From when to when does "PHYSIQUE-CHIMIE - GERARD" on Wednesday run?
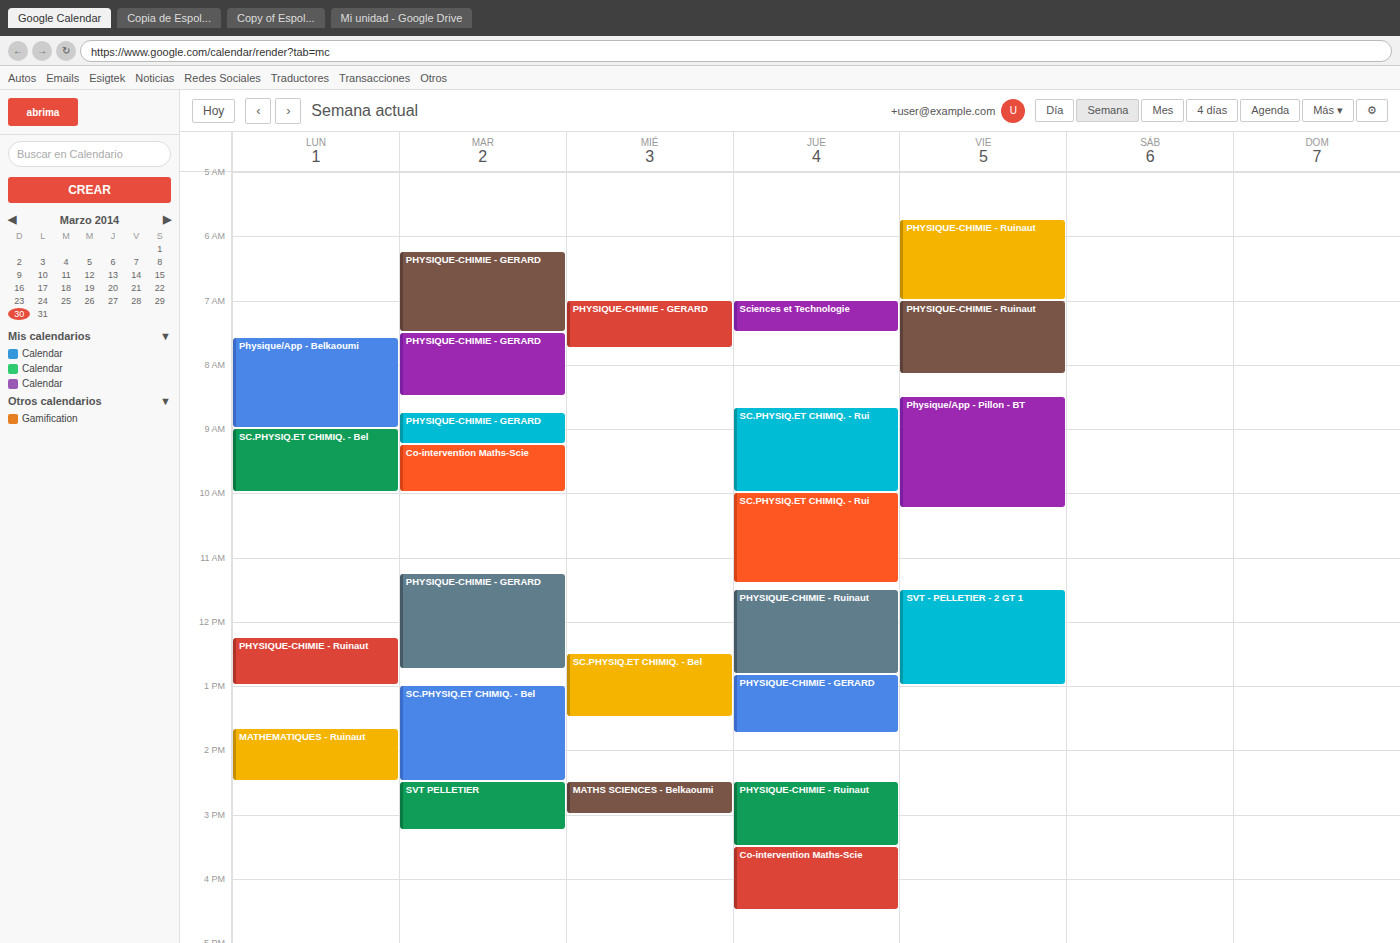
7:00 AM to 7:45 AM